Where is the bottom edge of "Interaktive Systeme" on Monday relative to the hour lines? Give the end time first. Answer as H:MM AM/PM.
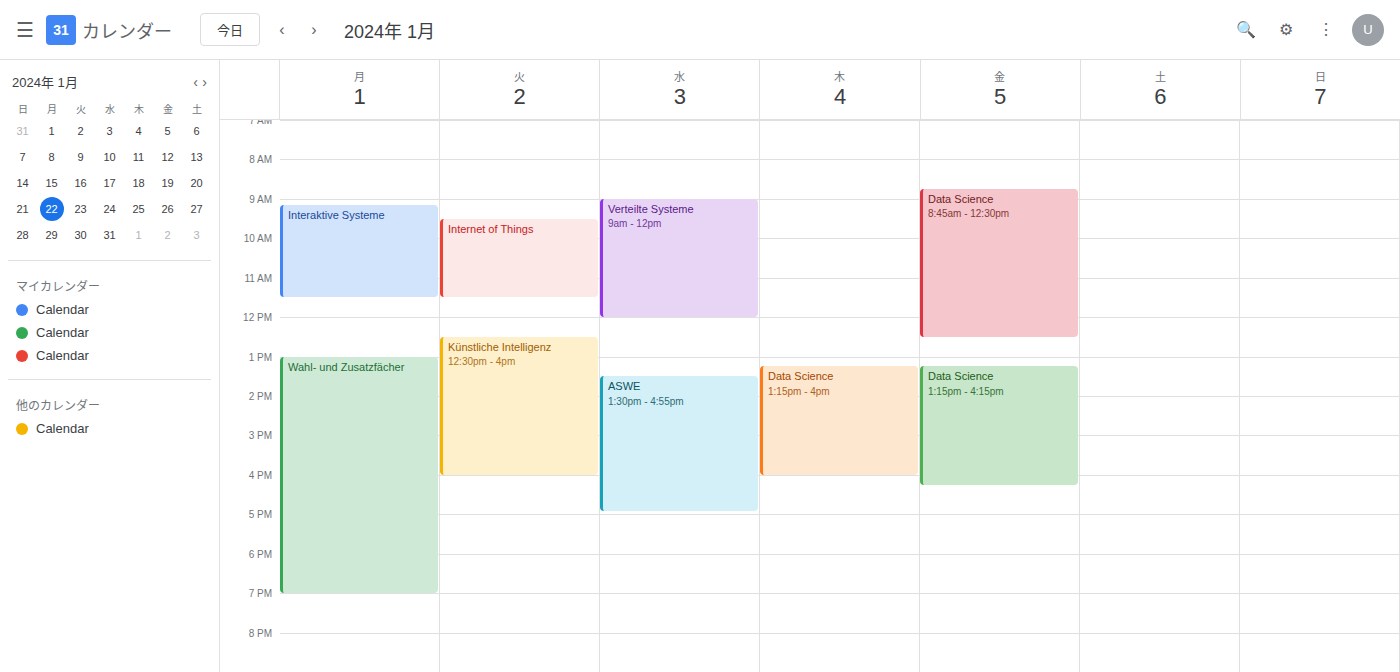
11:30 AM -- halfway between the 11 AM and 12 PM lines.